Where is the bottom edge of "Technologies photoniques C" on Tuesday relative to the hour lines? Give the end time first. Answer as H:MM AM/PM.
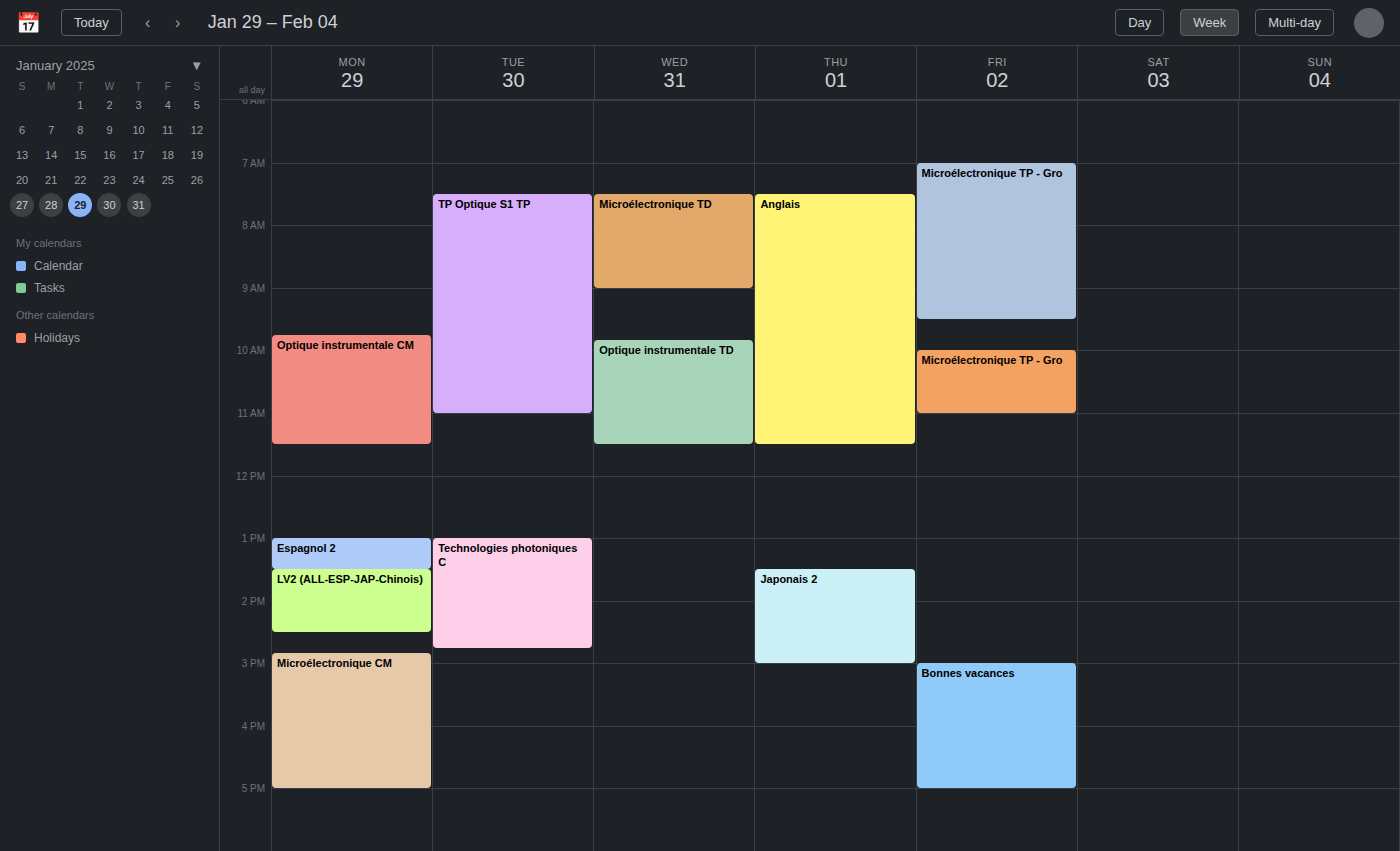
2:45 PM -- neither: three quarters of the way from the 2 PM line to the 3 PM line.